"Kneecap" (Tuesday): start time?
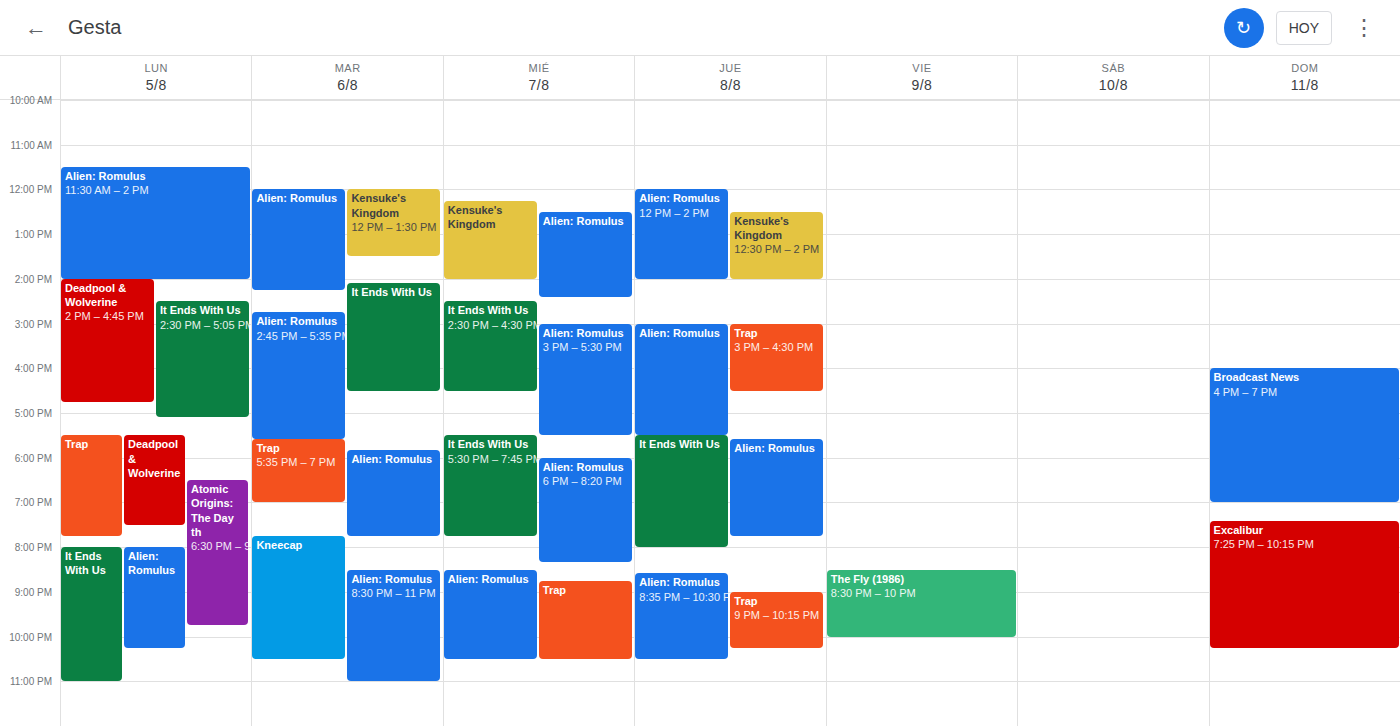
7:45 PM